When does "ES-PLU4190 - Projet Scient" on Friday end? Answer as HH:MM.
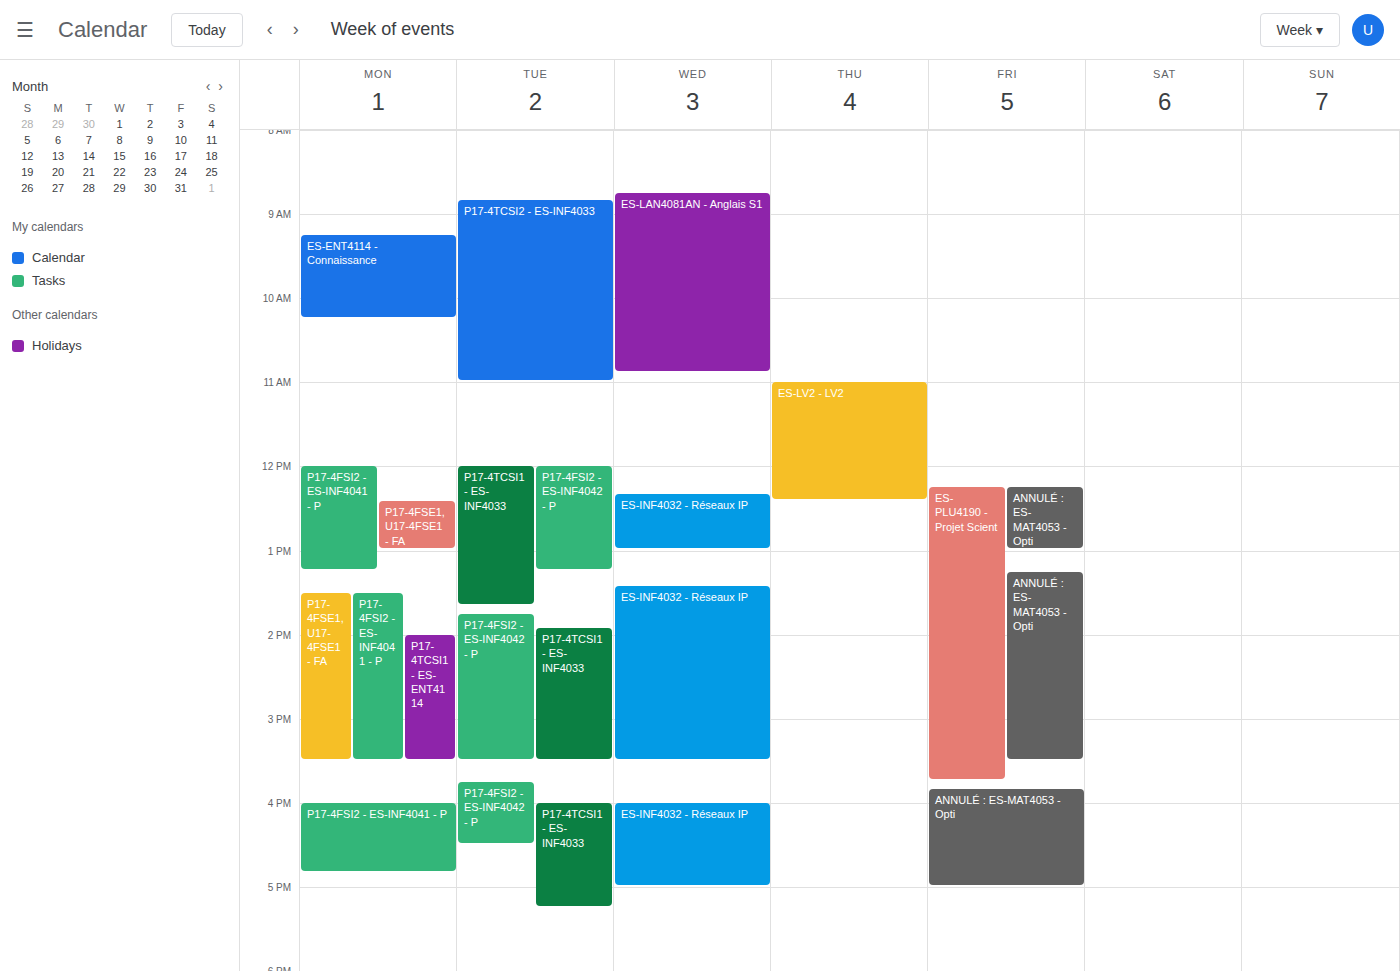
15:45